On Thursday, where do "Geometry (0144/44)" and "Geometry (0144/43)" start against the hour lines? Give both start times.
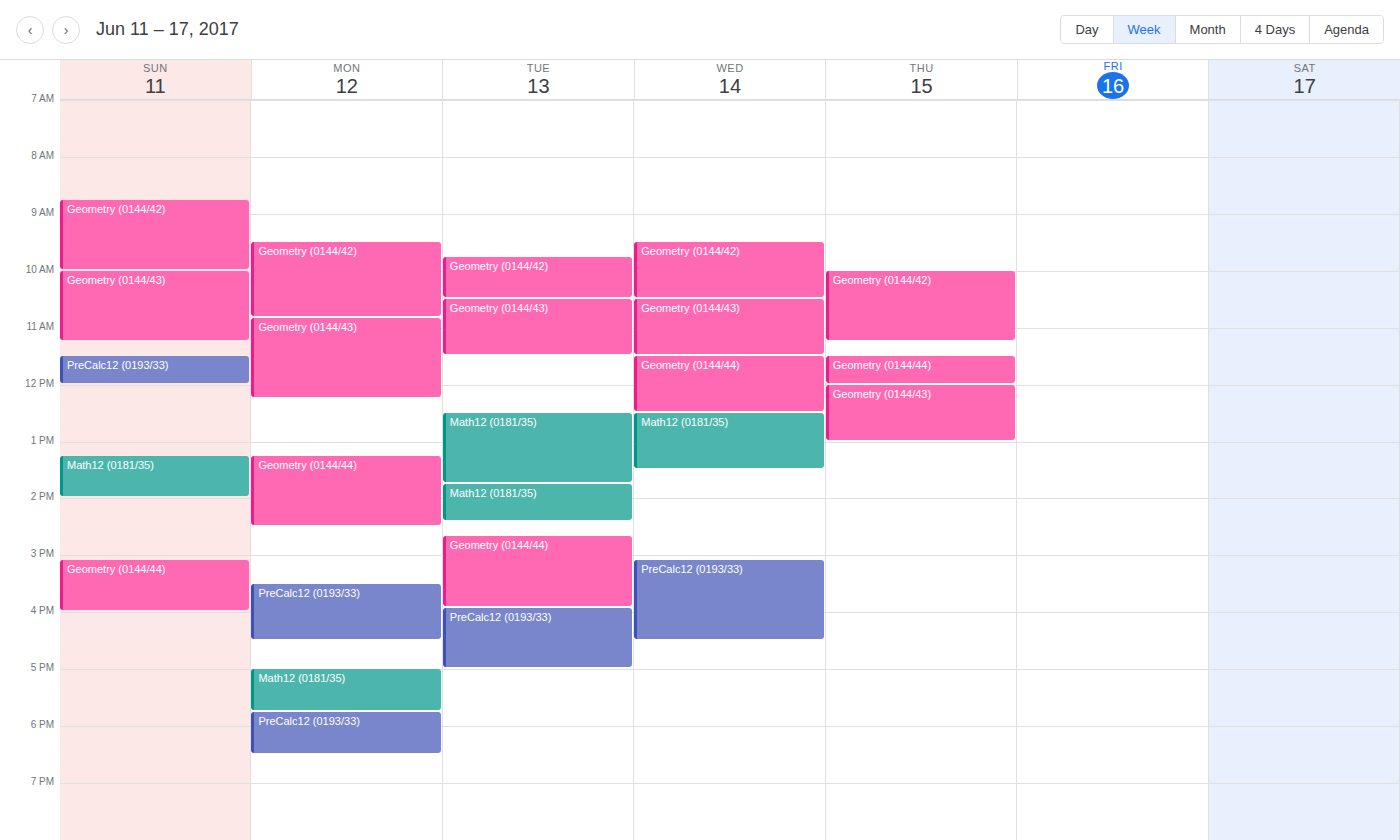
"Geometry (0144/44)": 11:30 AM, halfway between the 11 AM and 12 PM lines. "Geometry (0144/43)": 12:00 PM, exactly on the 12 PM line.